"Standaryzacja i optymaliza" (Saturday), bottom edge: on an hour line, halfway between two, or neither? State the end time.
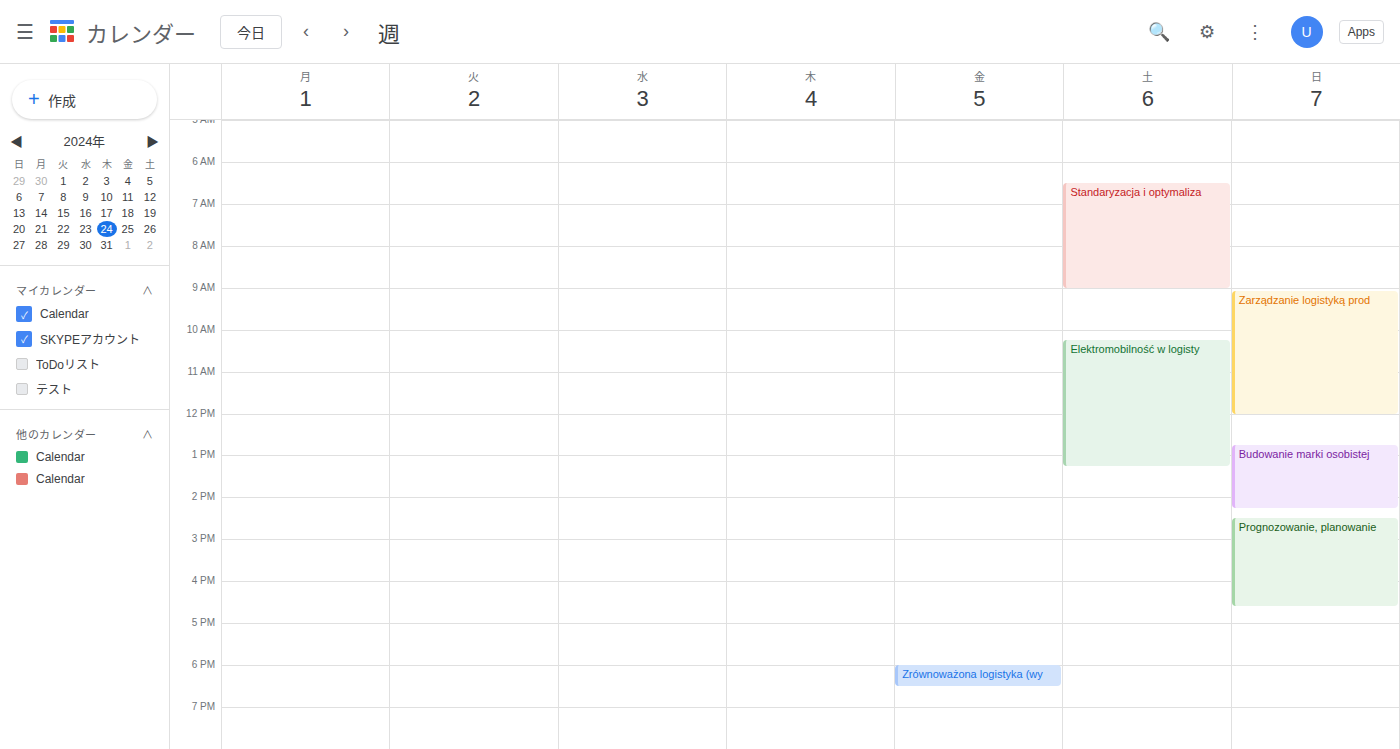
9:00 AM -- exactly on the 9 AM line.